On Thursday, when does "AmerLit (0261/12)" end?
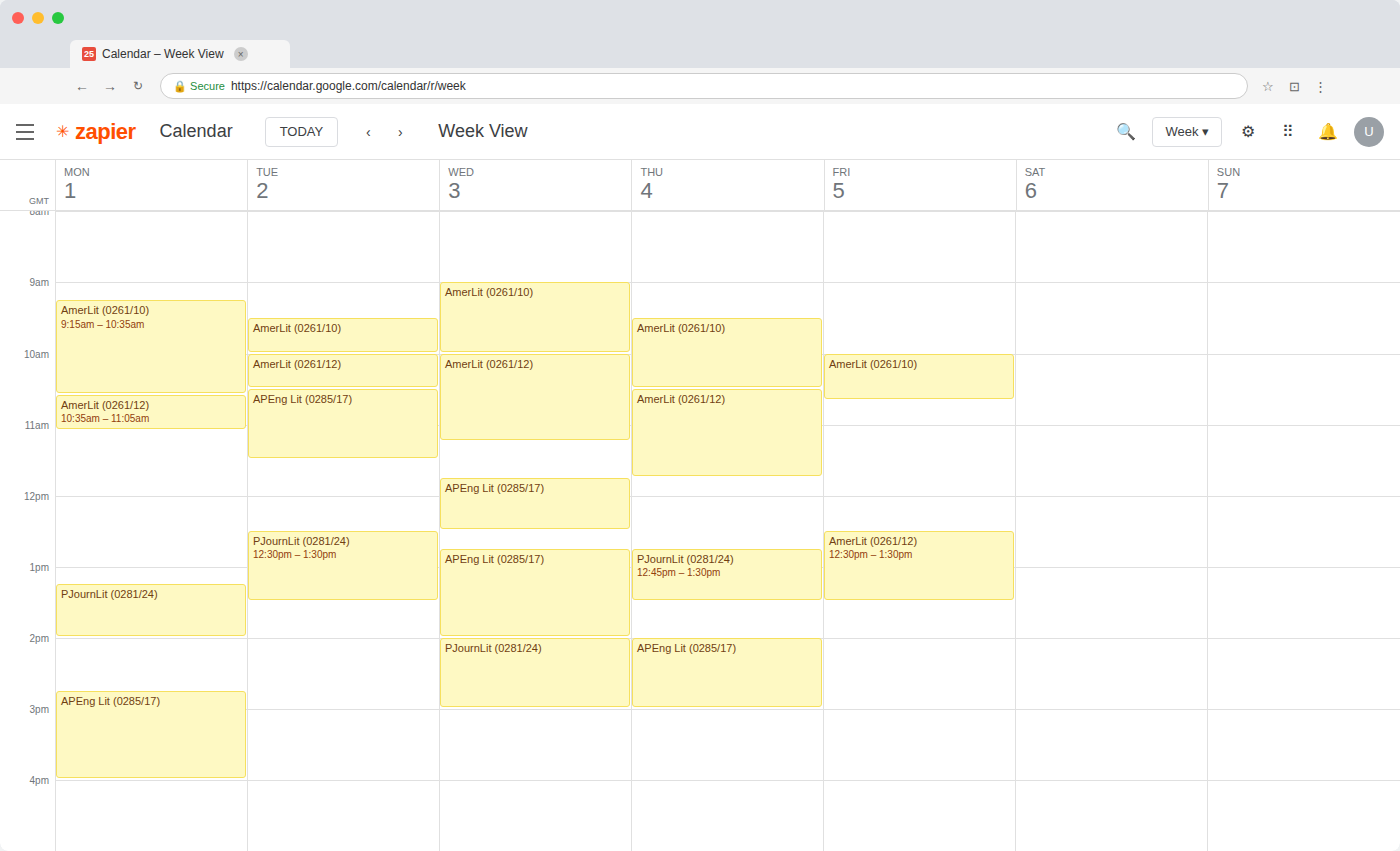
11:45